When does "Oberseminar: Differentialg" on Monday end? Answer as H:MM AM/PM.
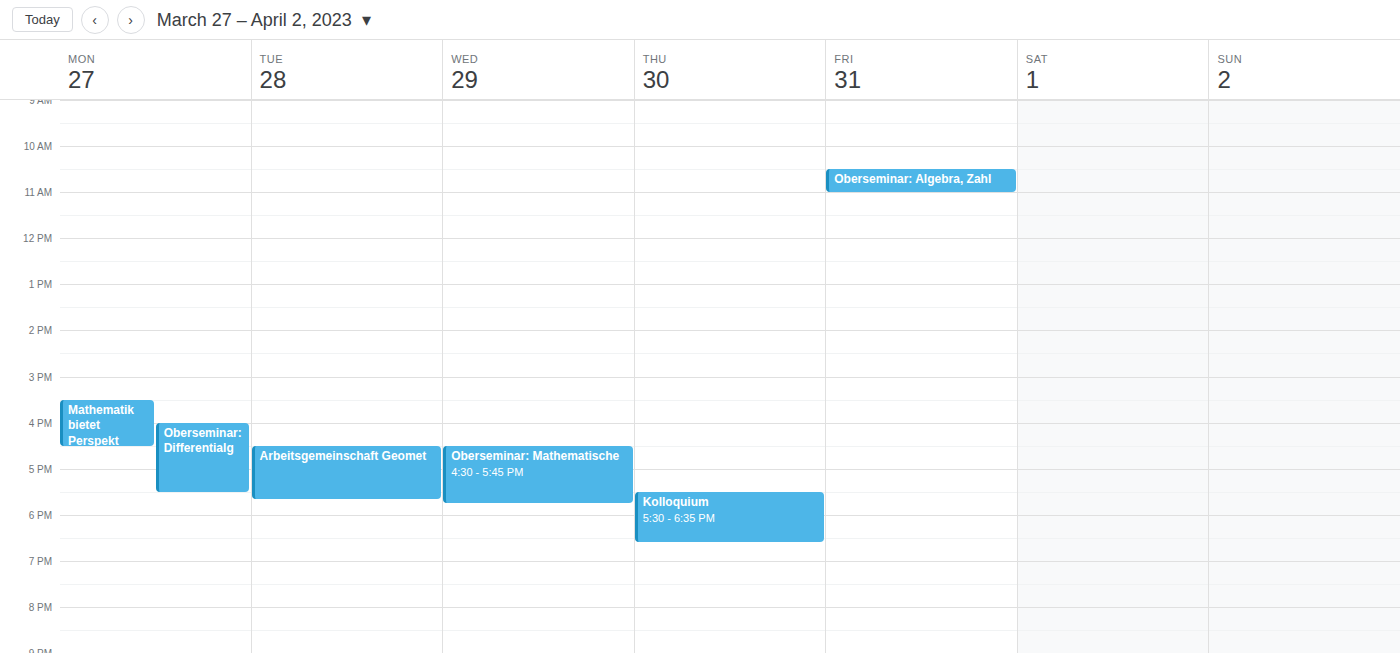
5:30 PM